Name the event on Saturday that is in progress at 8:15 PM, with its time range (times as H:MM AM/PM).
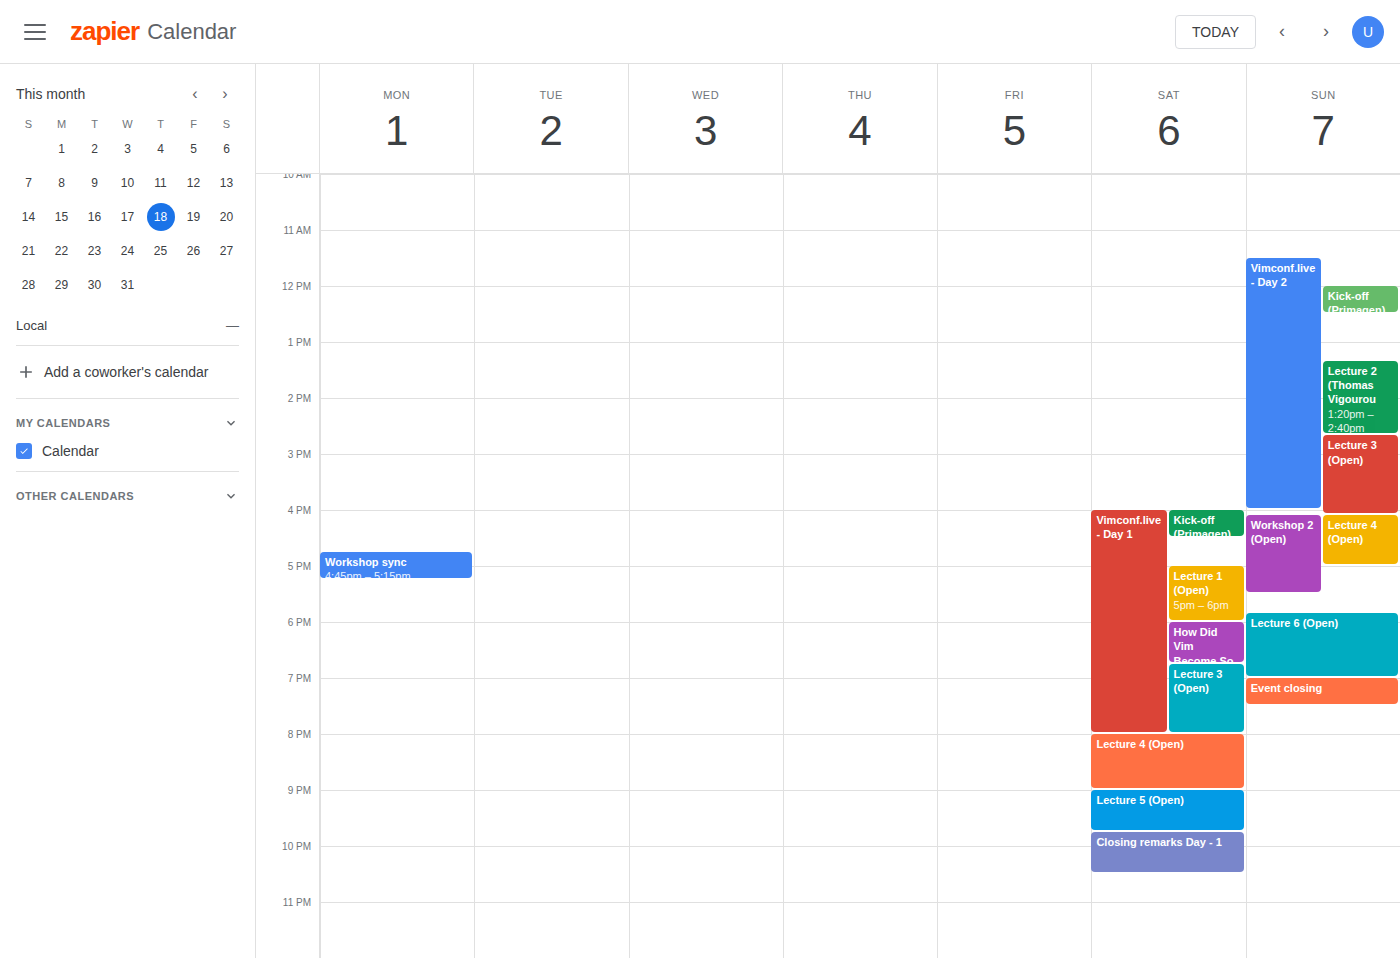
"Lecture 4 (Open)", 8:00 PM to 9:00 PM